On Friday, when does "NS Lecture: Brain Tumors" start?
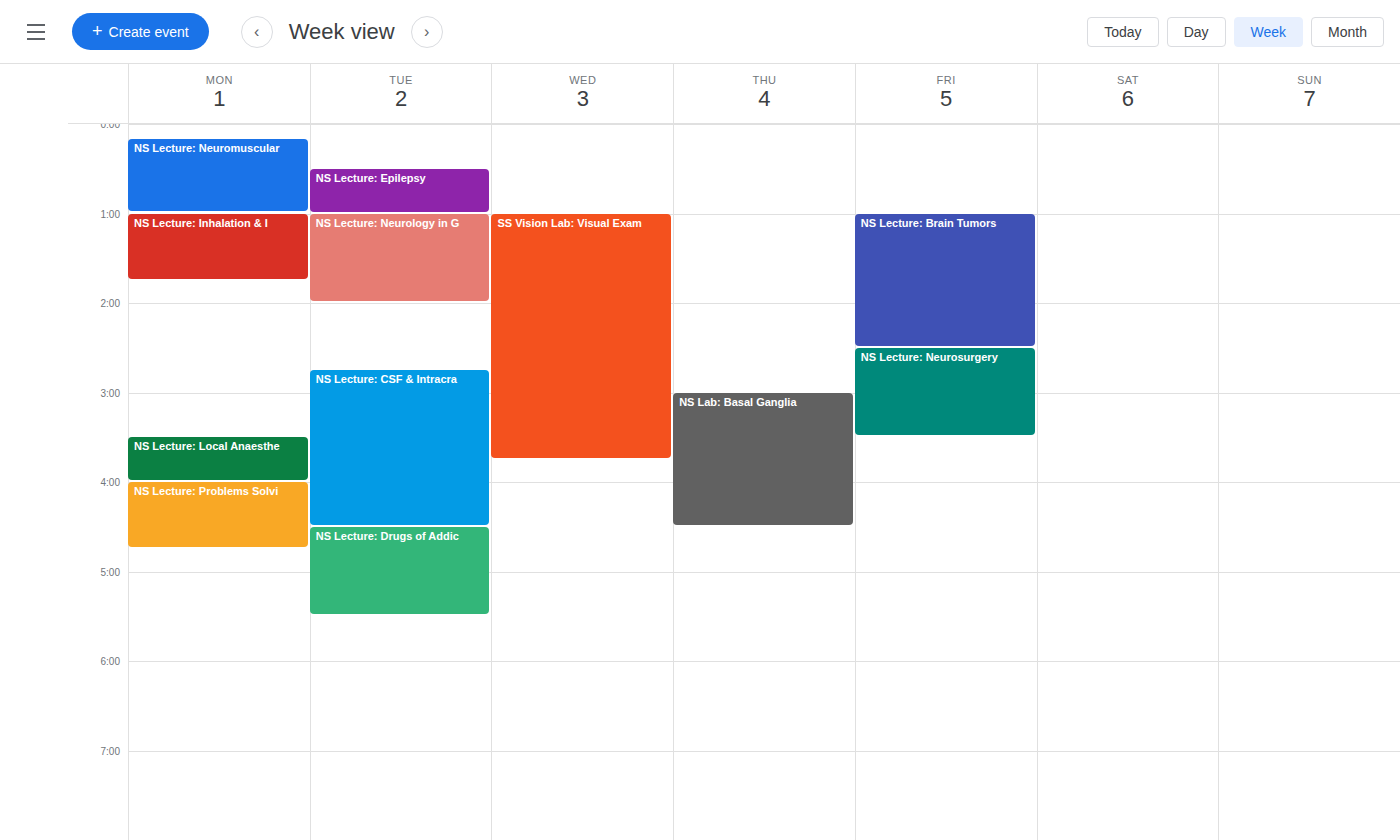
1:00 AM